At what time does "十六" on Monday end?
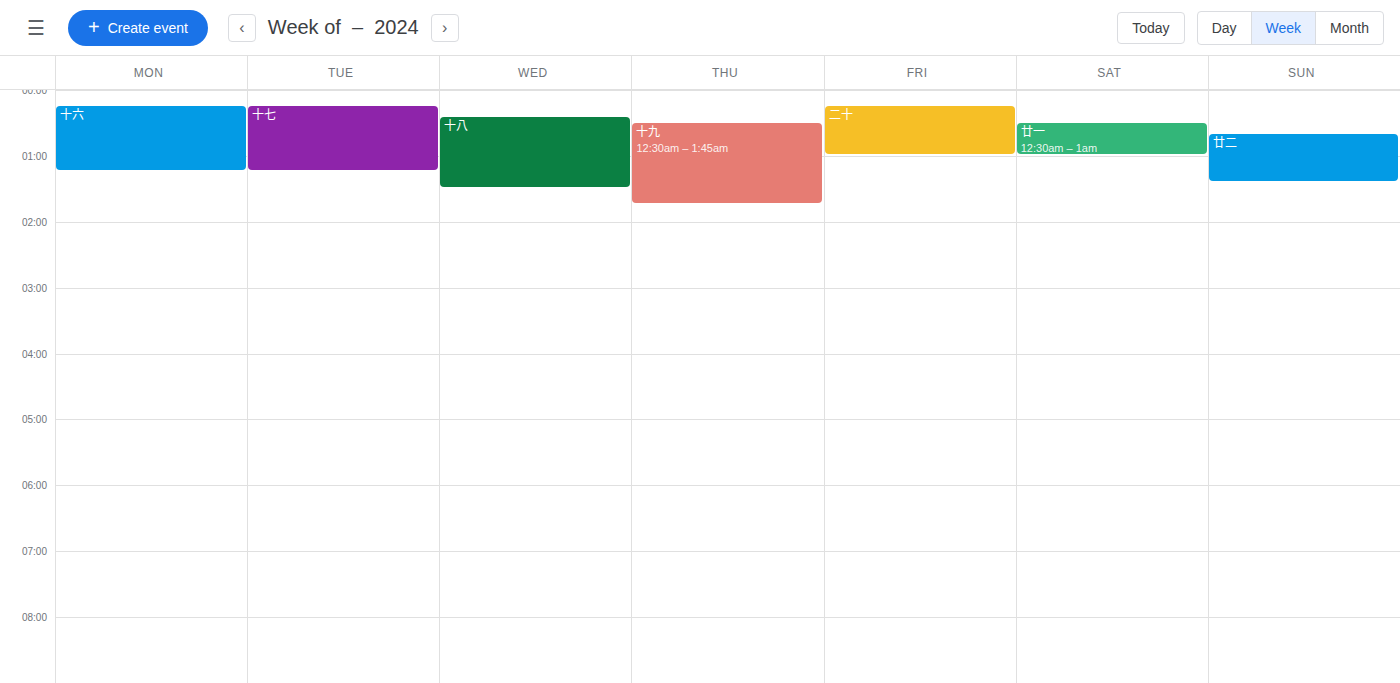
1:15 AM